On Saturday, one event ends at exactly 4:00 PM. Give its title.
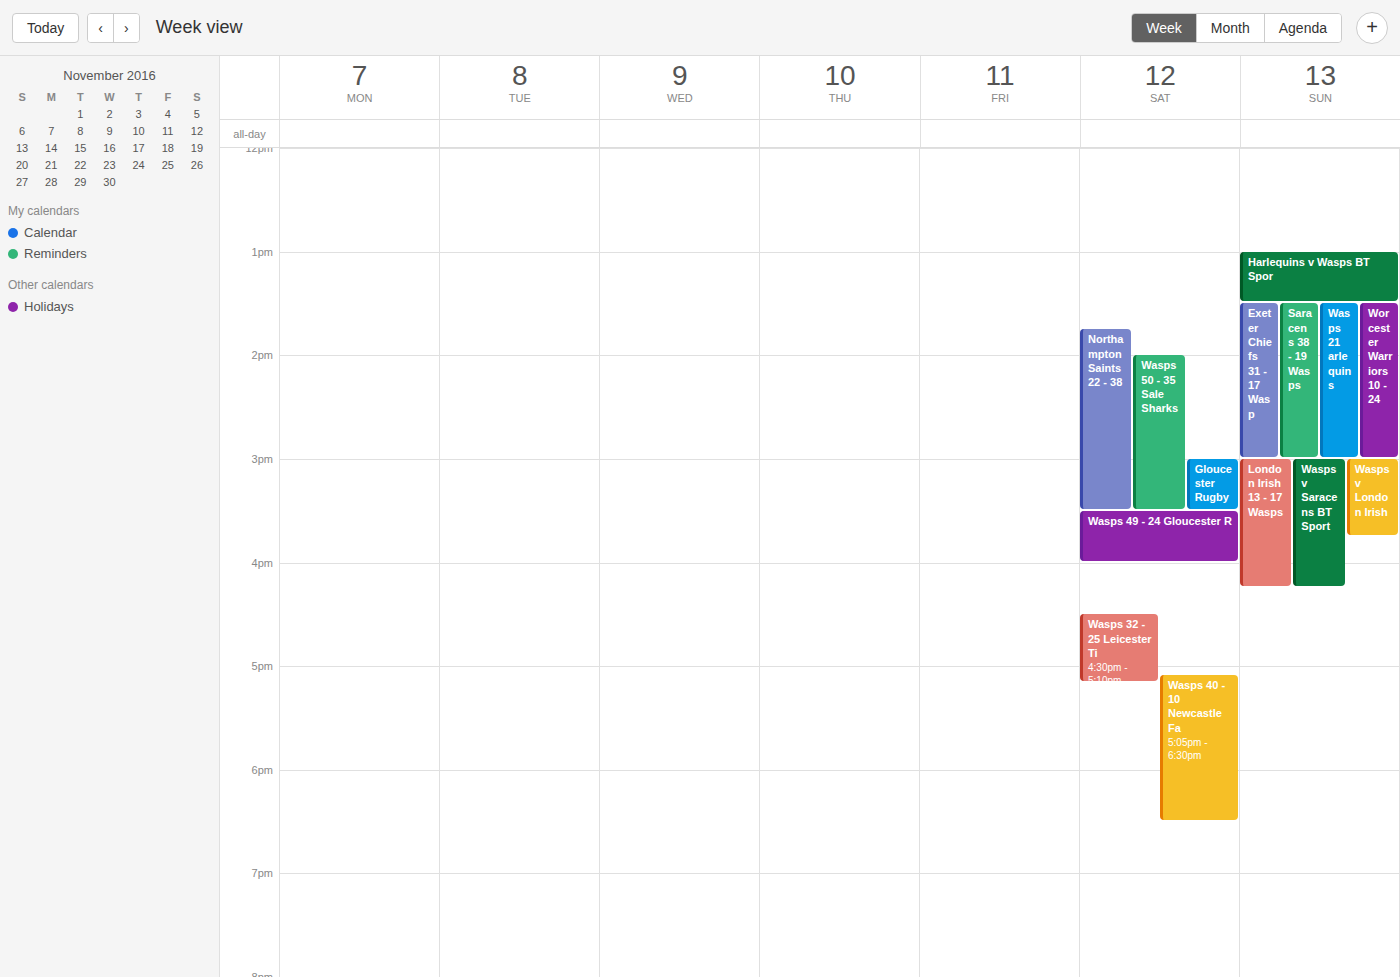
"Wasps 49 - 24 Gloucester R"